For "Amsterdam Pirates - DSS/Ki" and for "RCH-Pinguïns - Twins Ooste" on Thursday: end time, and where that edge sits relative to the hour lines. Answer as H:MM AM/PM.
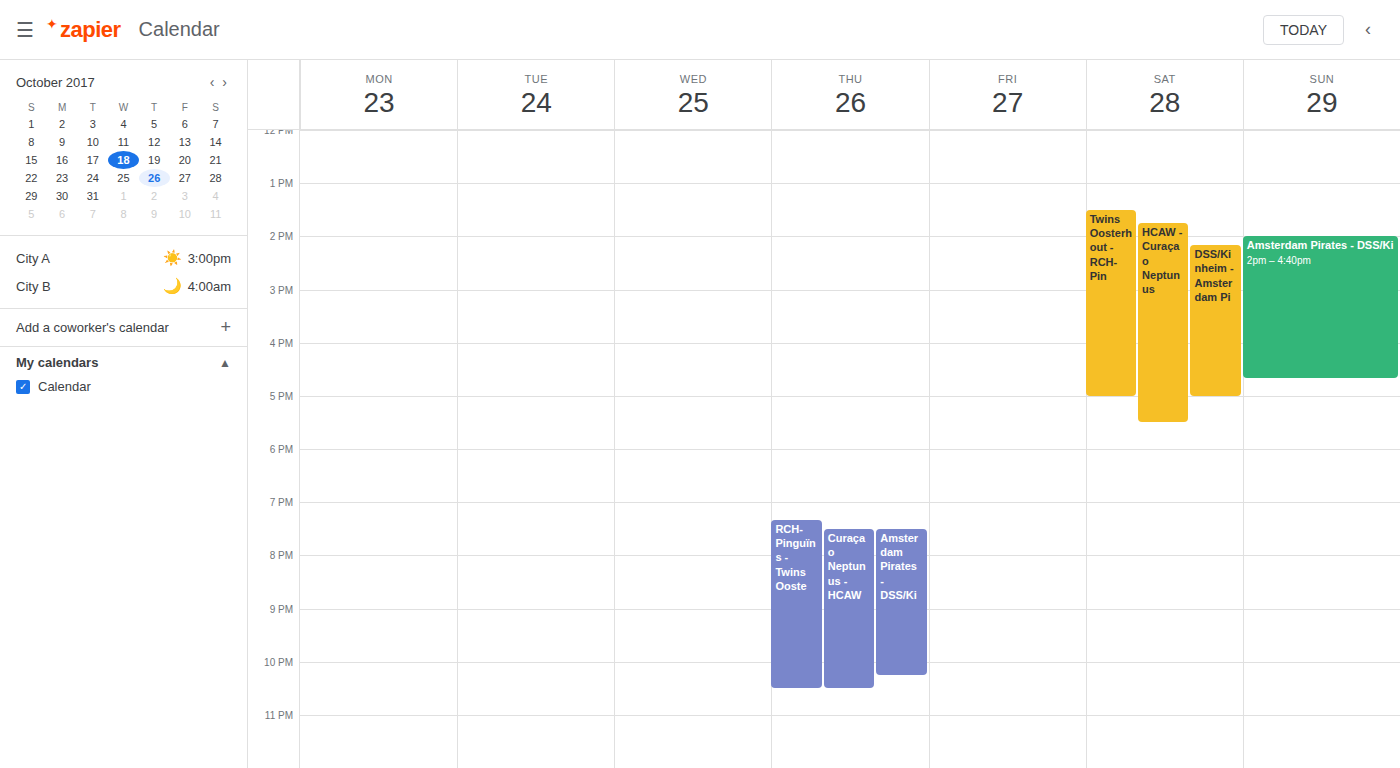
"Amsterdam Pirates - DSS/Ki": 10:15 PM, neither: a quarter of the way from the 10 PM line to the 11 PM line. "RCH-Pinguïns - Twins Ooste": 10:30 PM, halfway between the 10 PM and 11 PM lines.